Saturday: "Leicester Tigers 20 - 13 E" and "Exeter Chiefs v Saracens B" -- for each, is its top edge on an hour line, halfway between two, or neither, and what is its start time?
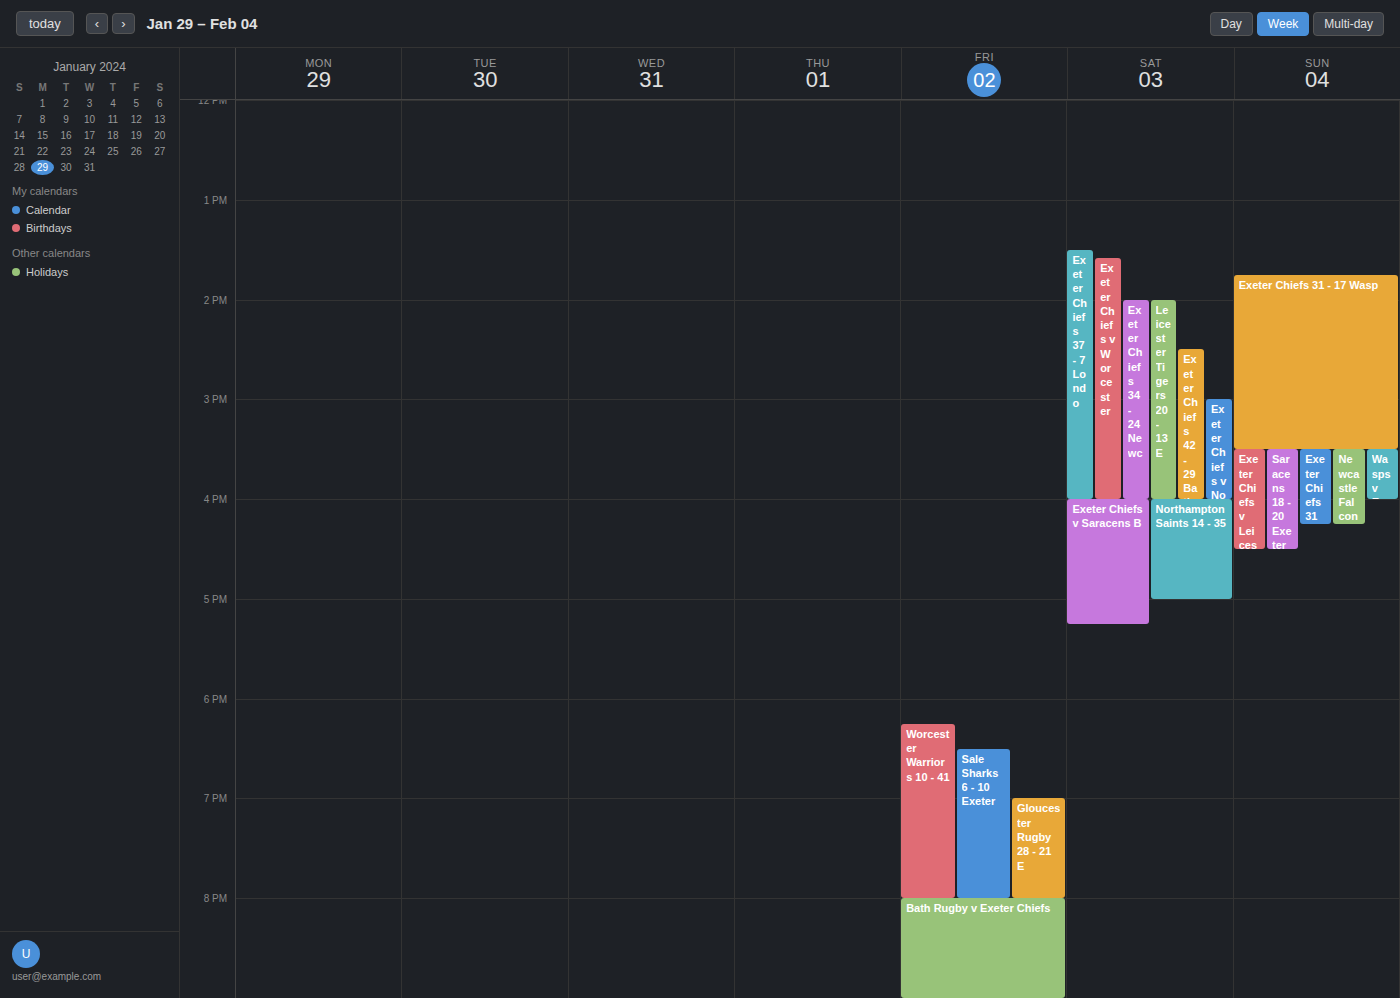
"Leicester Tigers 20 - 13 E": 2:00 PM, exactly on the 2 PM line. "Exeter Chiefs v Saracens B": 4:00 PM, exactly on the 4 PM line.